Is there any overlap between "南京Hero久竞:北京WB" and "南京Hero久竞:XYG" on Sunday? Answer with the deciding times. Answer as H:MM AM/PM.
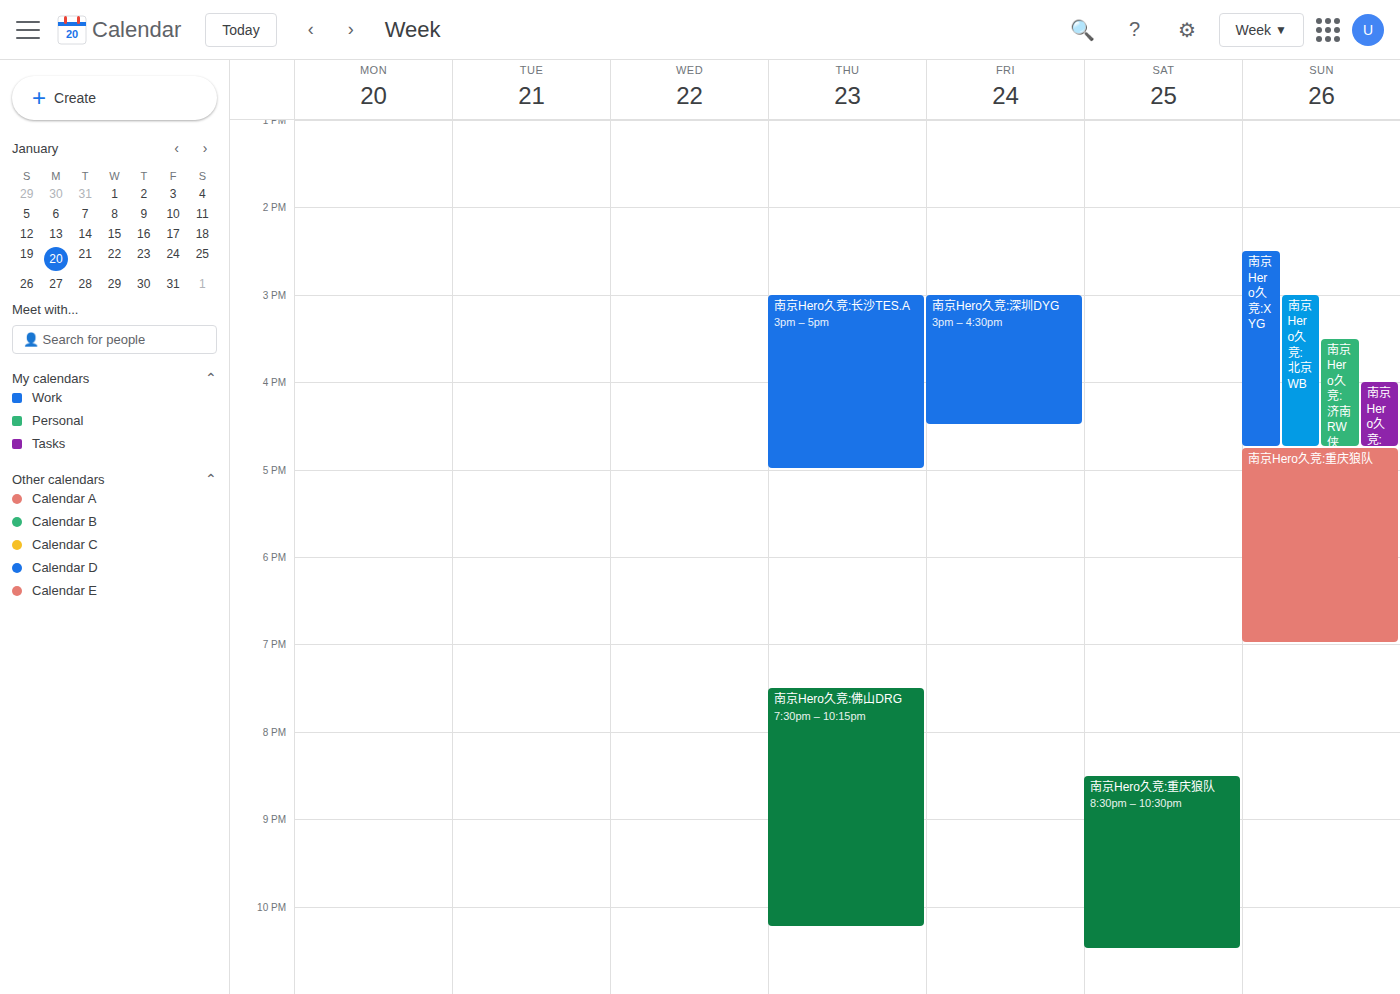
"南京Hero久竞:北京WB" starts at 3:00 PM, before "南京Hero久竞:XYG" ends at 4:45 PM -- they overlap.